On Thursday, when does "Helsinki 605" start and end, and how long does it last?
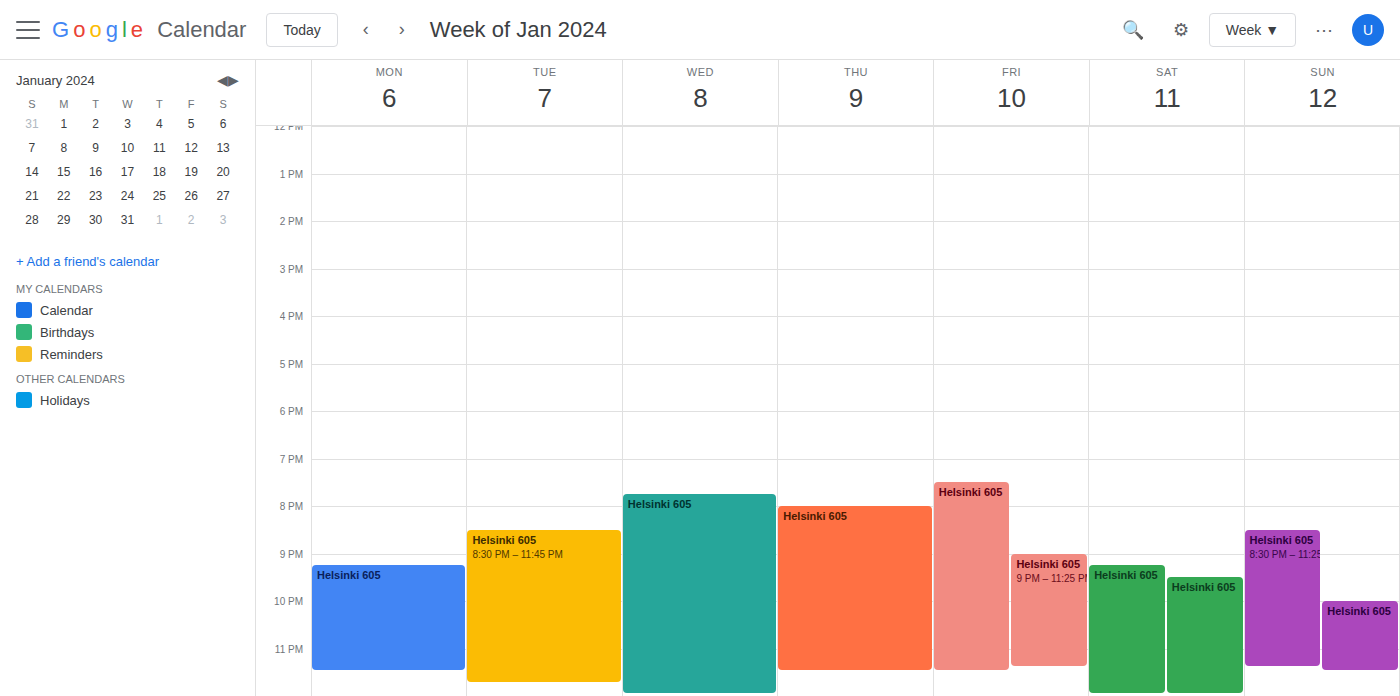
8:00 PM to 11:30 PM, 3 hours 30 minutes